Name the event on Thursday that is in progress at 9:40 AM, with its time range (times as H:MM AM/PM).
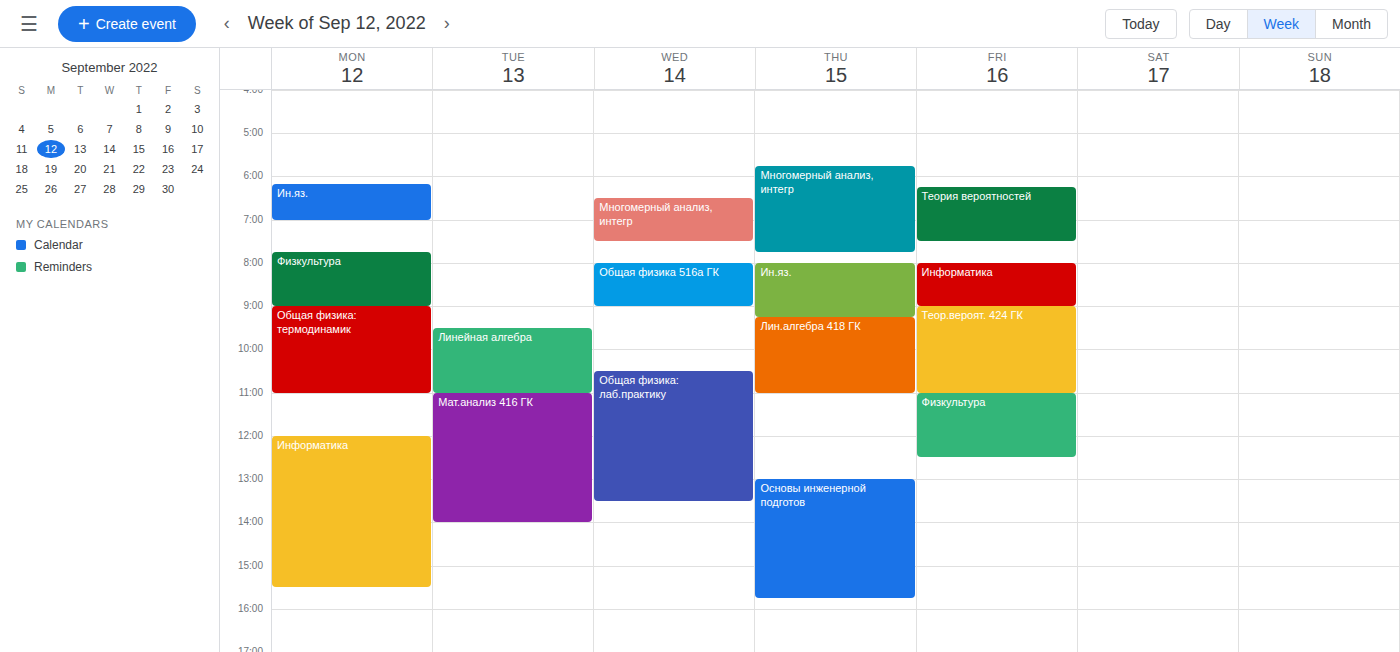
"Лин.алгебра 418 ГК", 9:15 AM to 11:00 AM